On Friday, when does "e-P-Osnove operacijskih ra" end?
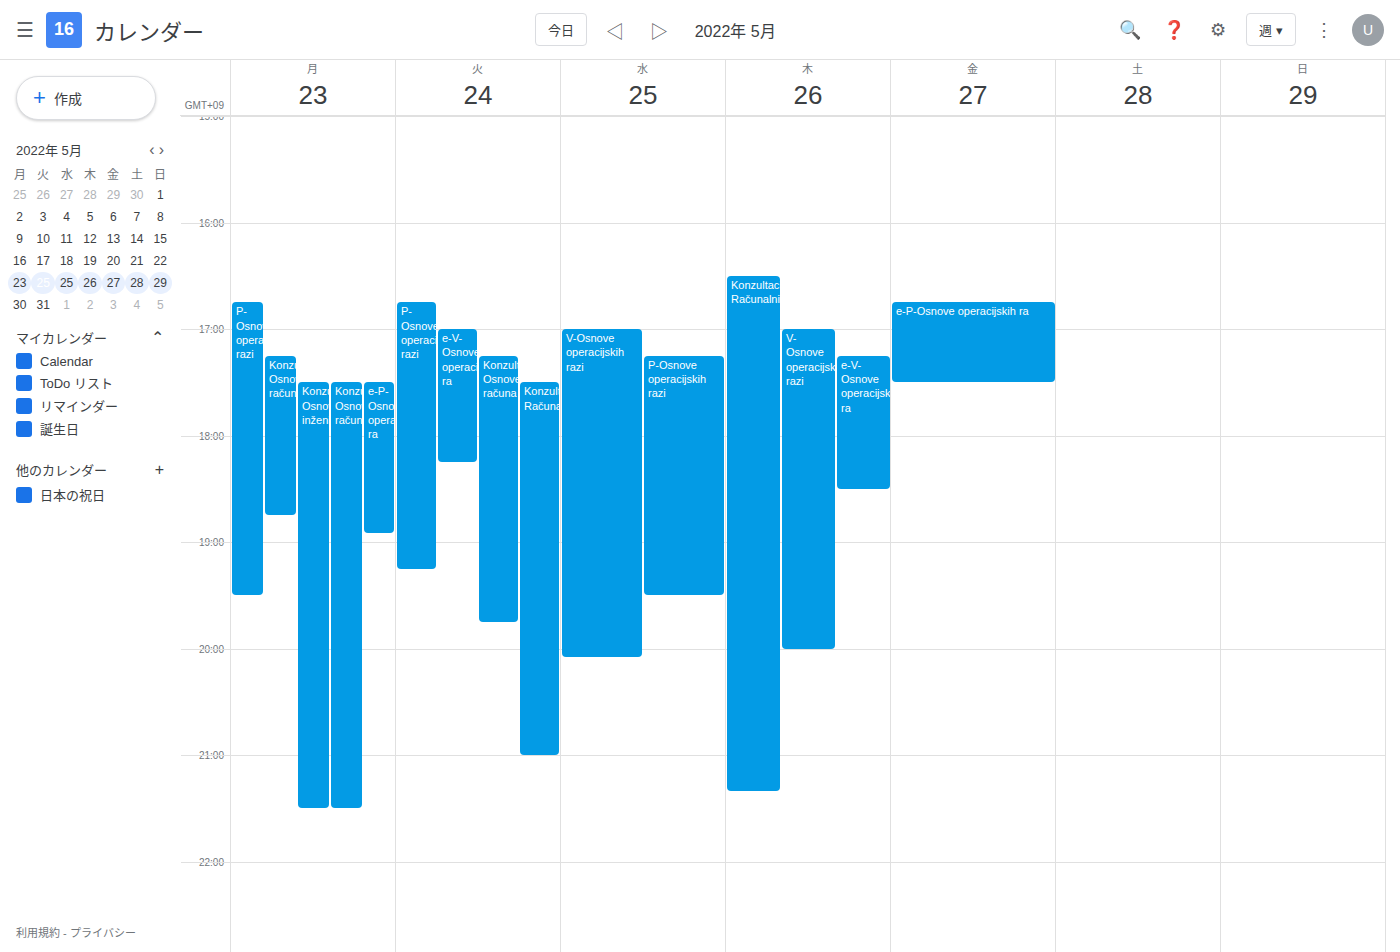
5:30 PM